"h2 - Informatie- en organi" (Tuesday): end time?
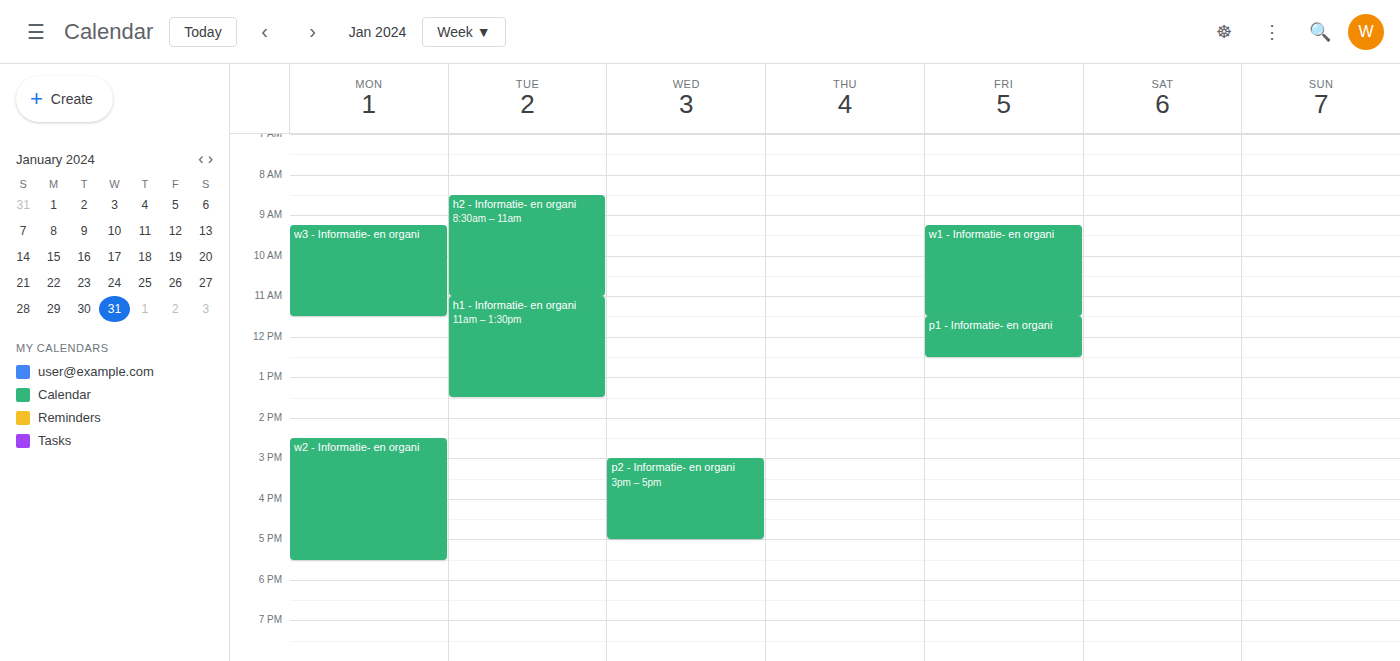
11:00